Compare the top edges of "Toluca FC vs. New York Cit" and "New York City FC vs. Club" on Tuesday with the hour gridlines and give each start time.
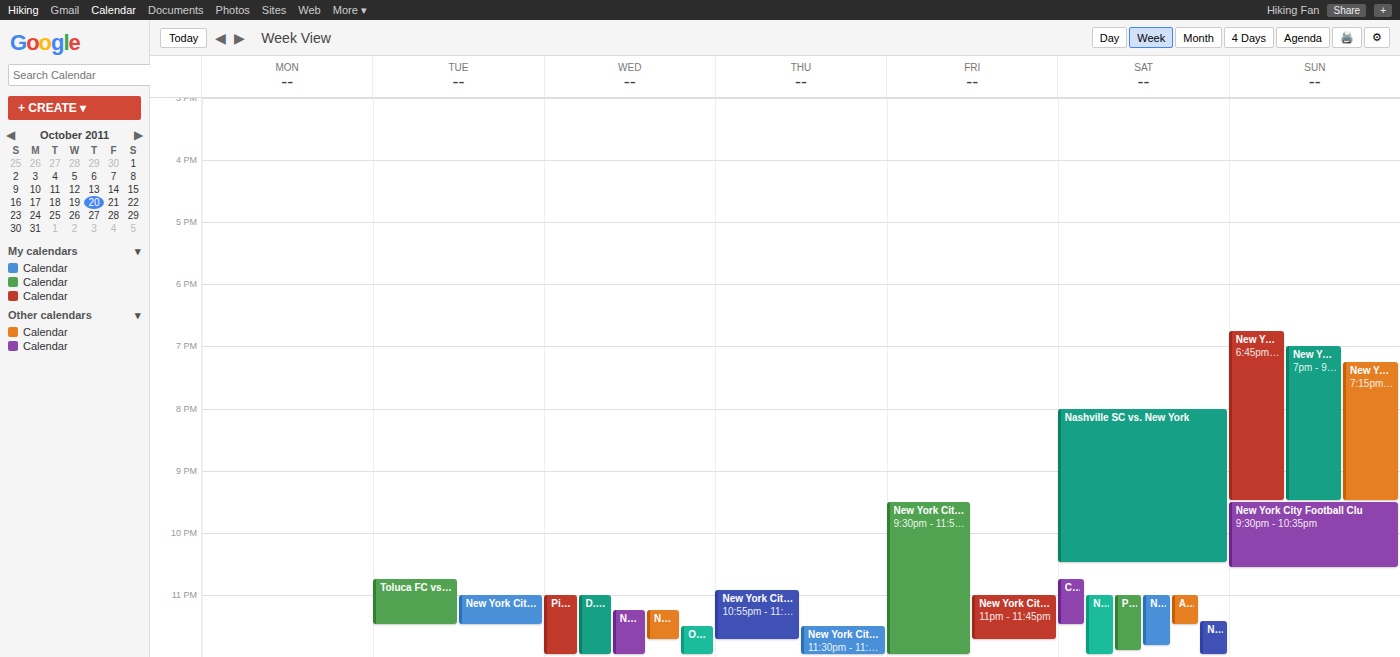
"Toluca FC vs. New York Cit": 10:45 PM, neither: three quarters of the way from the 10 PM line to the 11 PM line. "New York City FC vs. Club": 11:00 PM, exactly on the 11 PM line.